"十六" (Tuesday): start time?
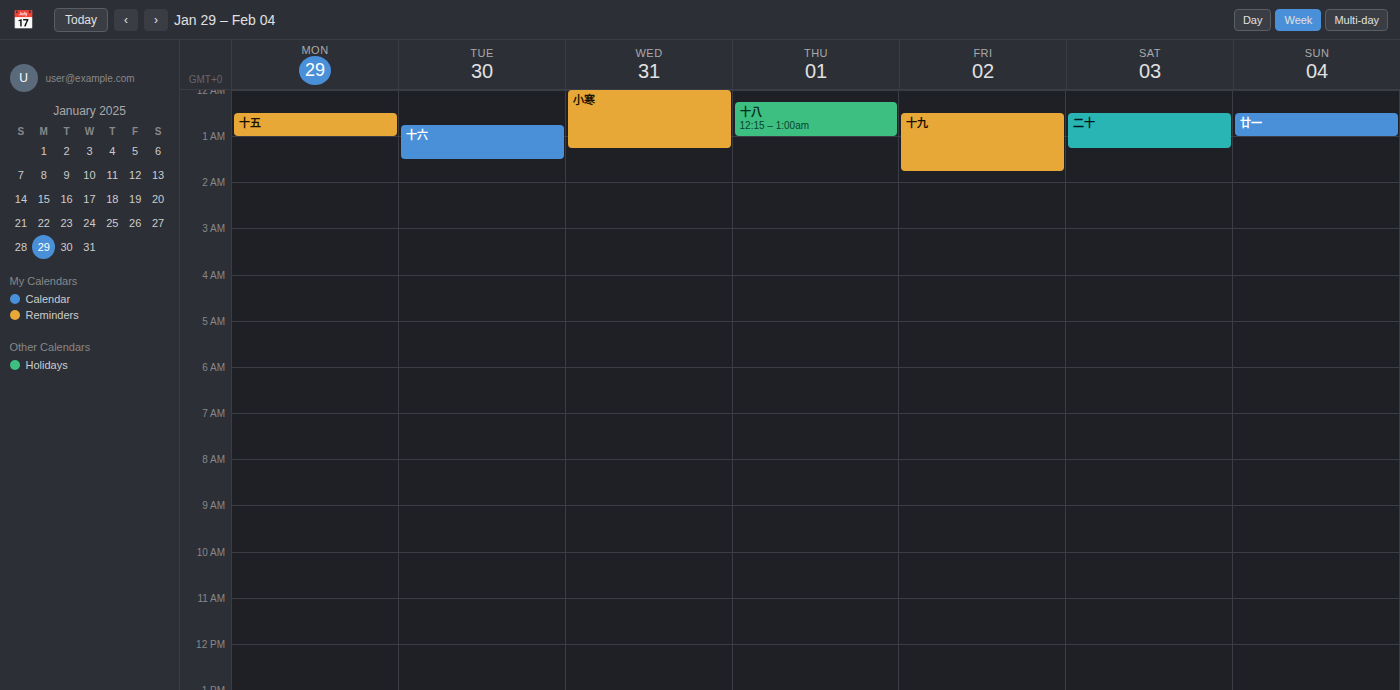
12:45 AM